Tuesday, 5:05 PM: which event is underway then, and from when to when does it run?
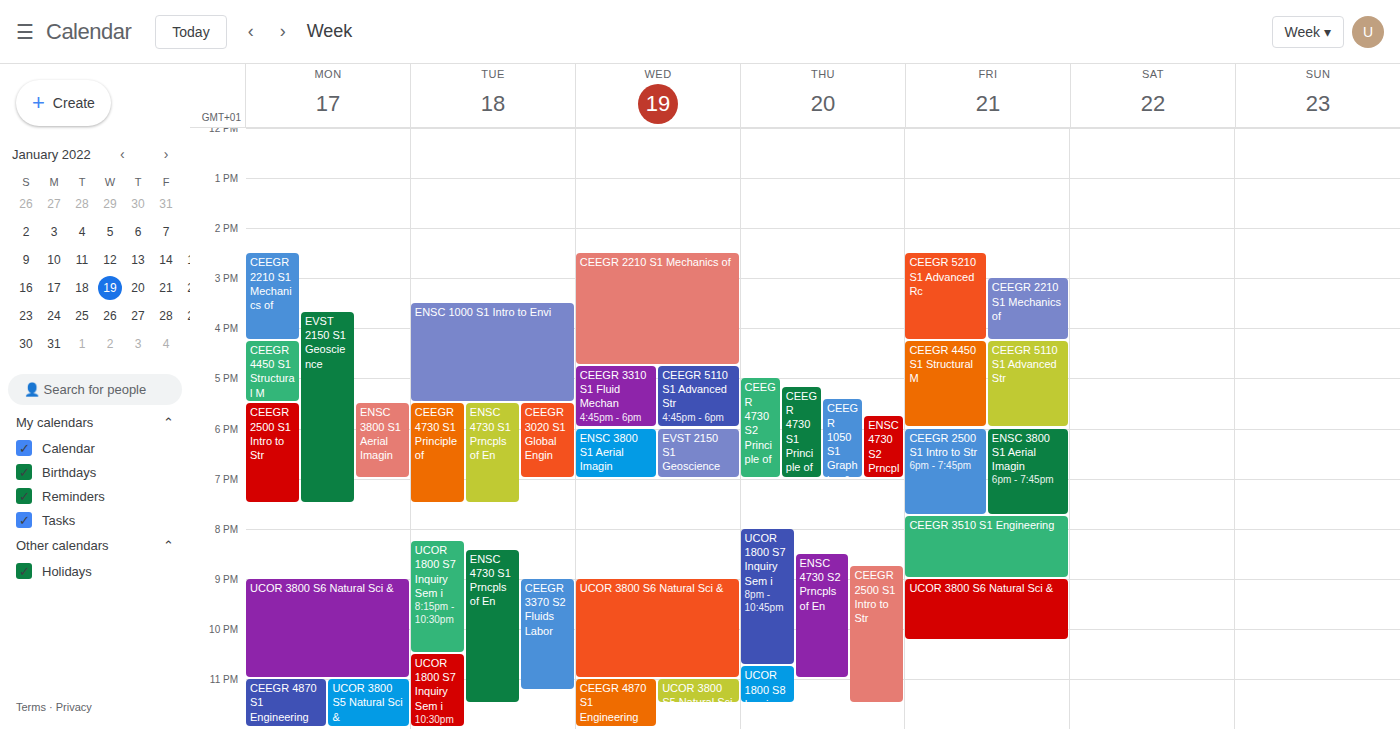
"ENSC 1000 S1 Intro to Envi", 3:30 PM to 5:30 PM